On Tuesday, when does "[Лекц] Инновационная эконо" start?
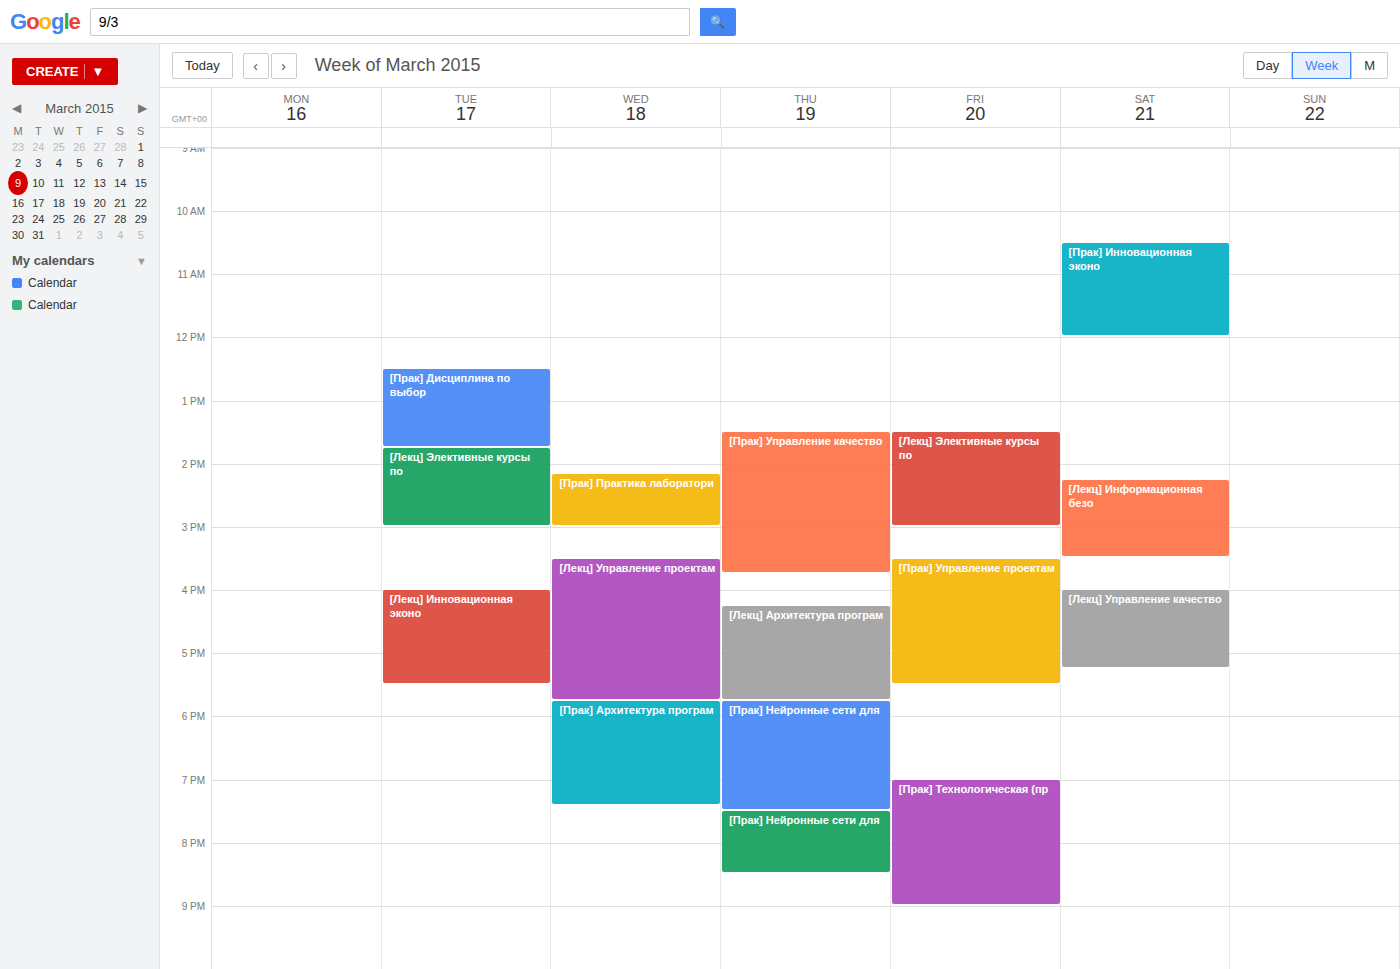
16:00